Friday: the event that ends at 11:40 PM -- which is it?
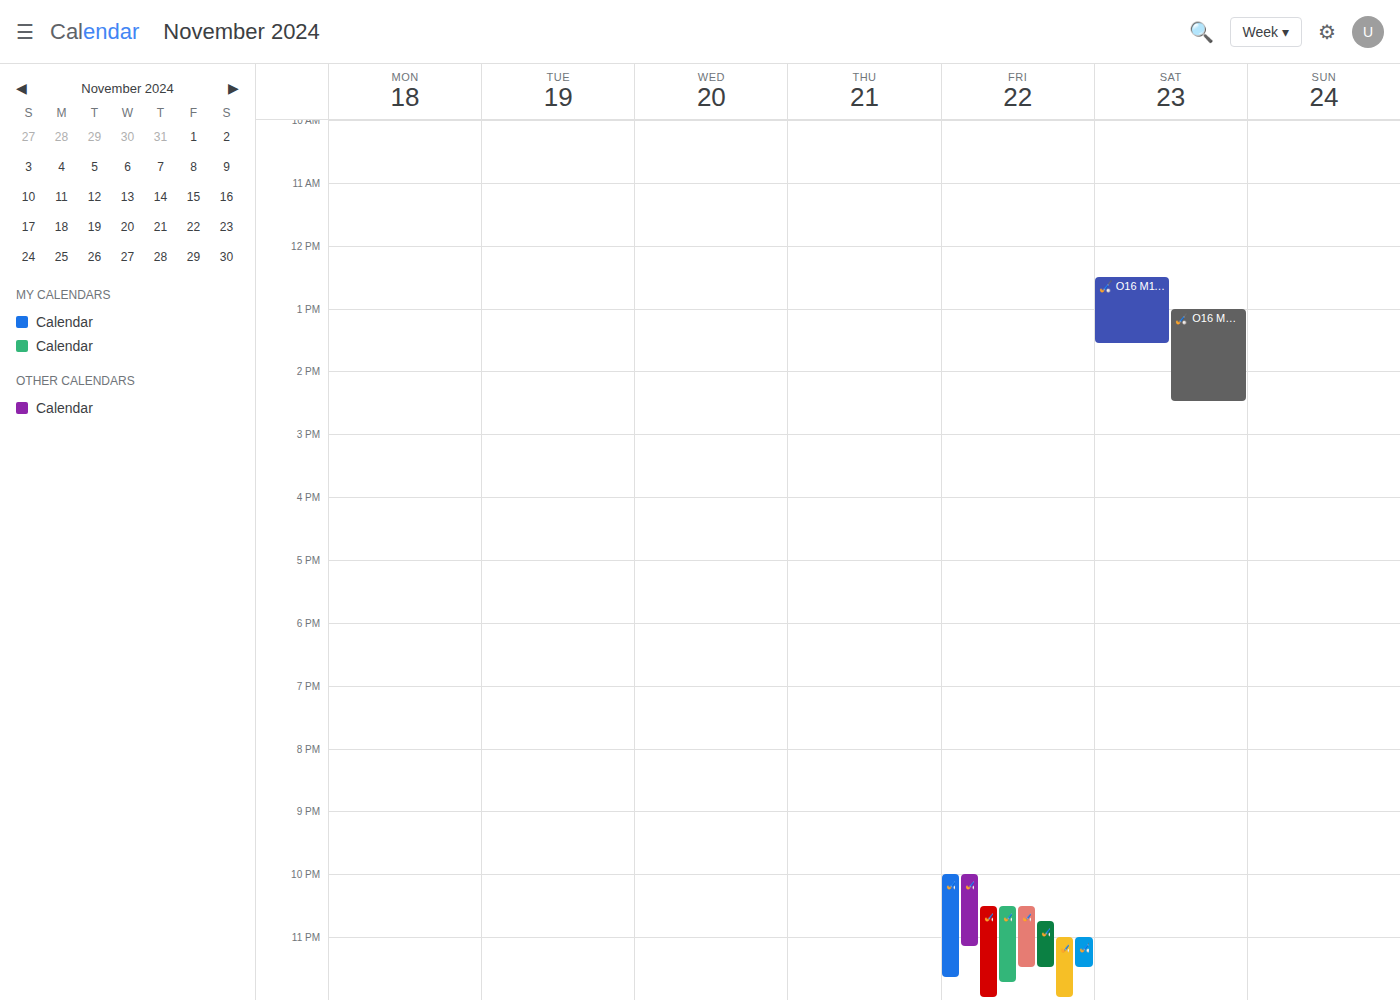
"🏑 O16 M124 | Leiden JO16-1"